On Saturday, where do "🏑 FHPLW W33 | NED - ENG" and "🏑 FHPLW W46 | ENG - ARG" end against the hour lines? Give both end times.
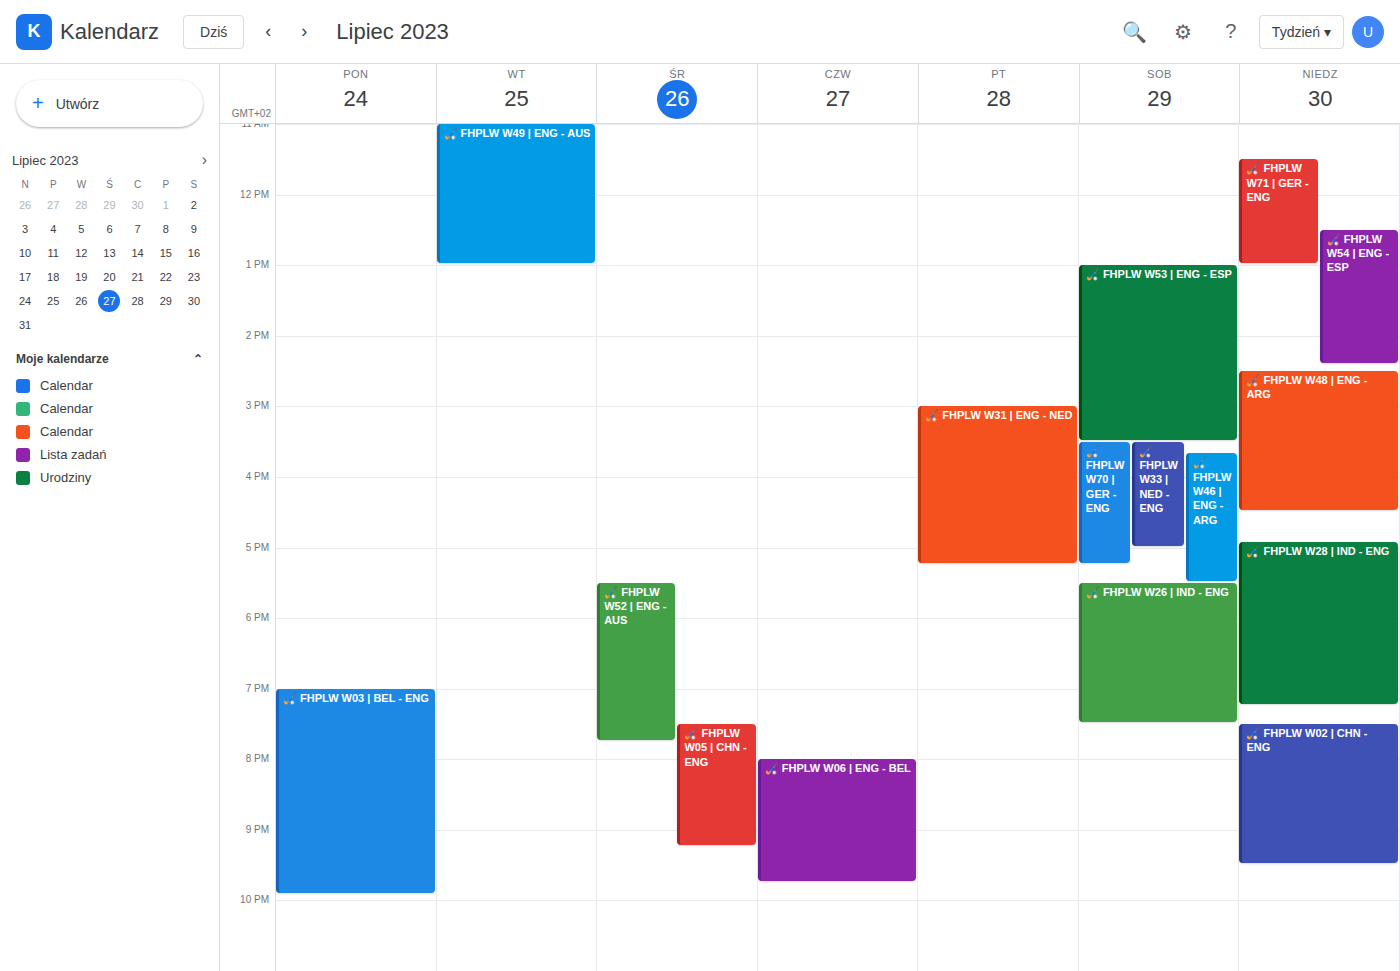
"🏑 FHPLW W33 | NED - ENG": 5:00 PM, exactly on the 5 PM line. "🏑 FHPLW W46 | ENG - ARG": 5:30 PM, halfway between the 5 PM and 6 PM lines.